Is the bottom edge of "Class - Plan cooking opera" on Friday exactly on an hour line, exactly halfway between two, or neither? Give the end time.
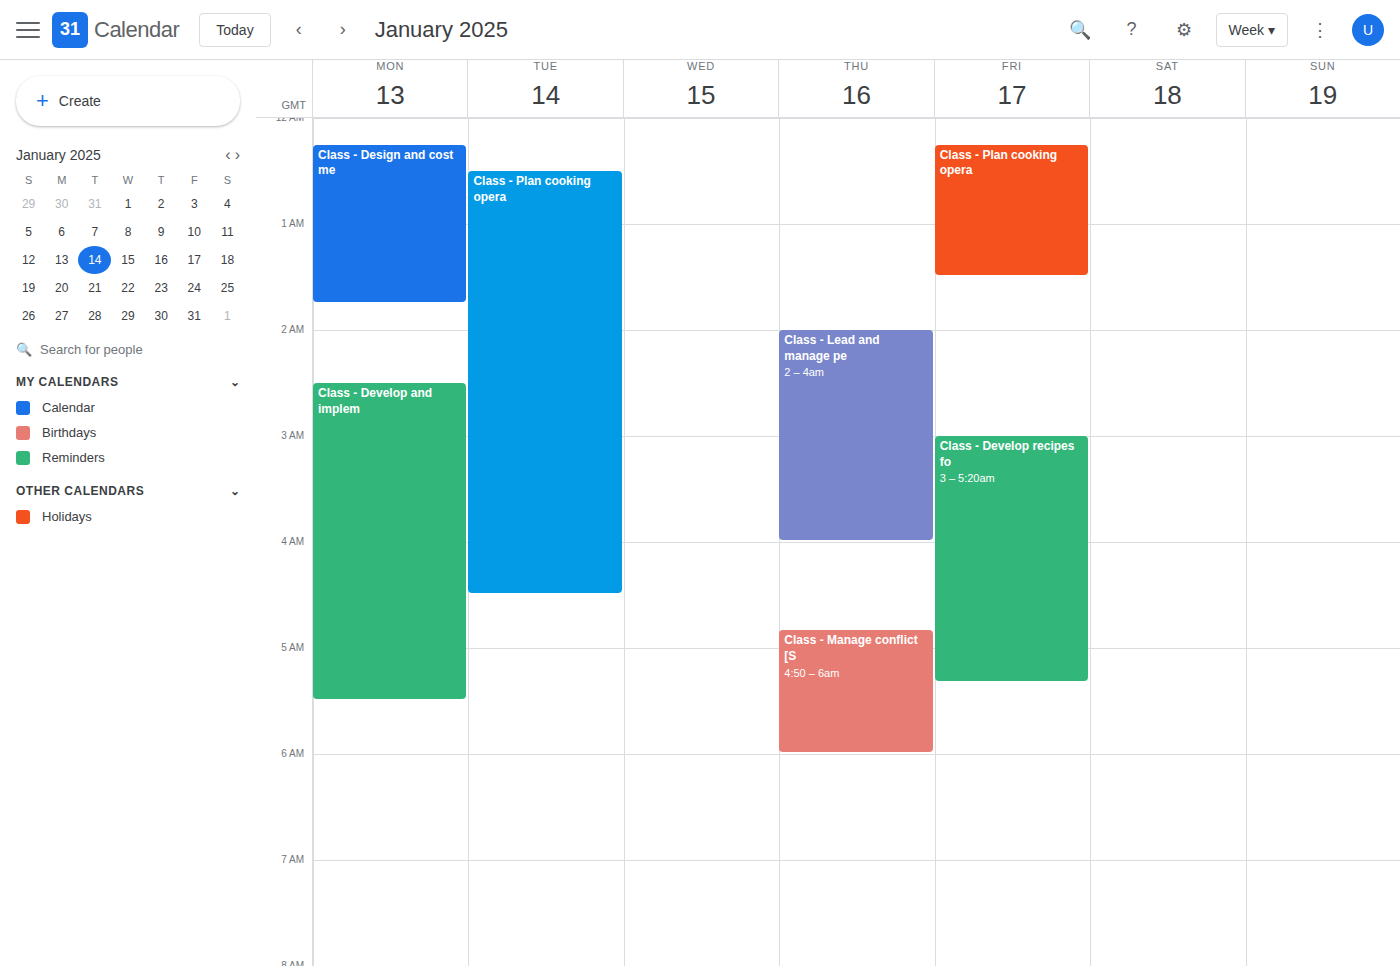
01:30 -- halfway between the 01:00 and 02:00 lines.